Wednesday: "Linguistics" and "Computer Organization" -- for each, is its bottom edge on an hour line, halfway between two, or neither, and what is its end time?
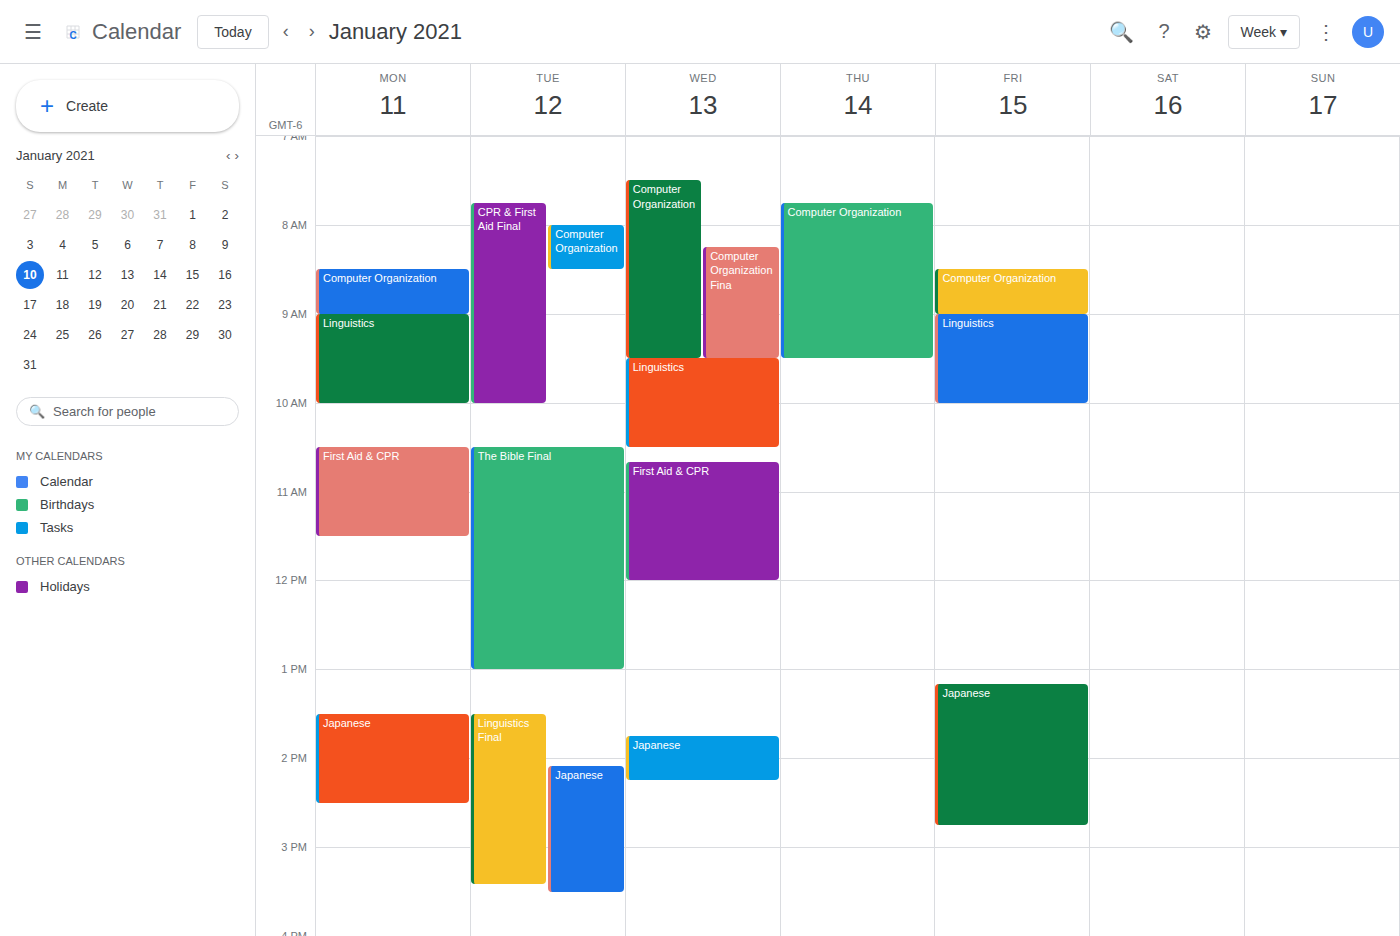
"Linguistics": 10:30 AM, halfway between the 10 AM and 11 AM lines. "Computer Organization": 9:30 AM, halfway between the 9 AM and 10 AM lines.